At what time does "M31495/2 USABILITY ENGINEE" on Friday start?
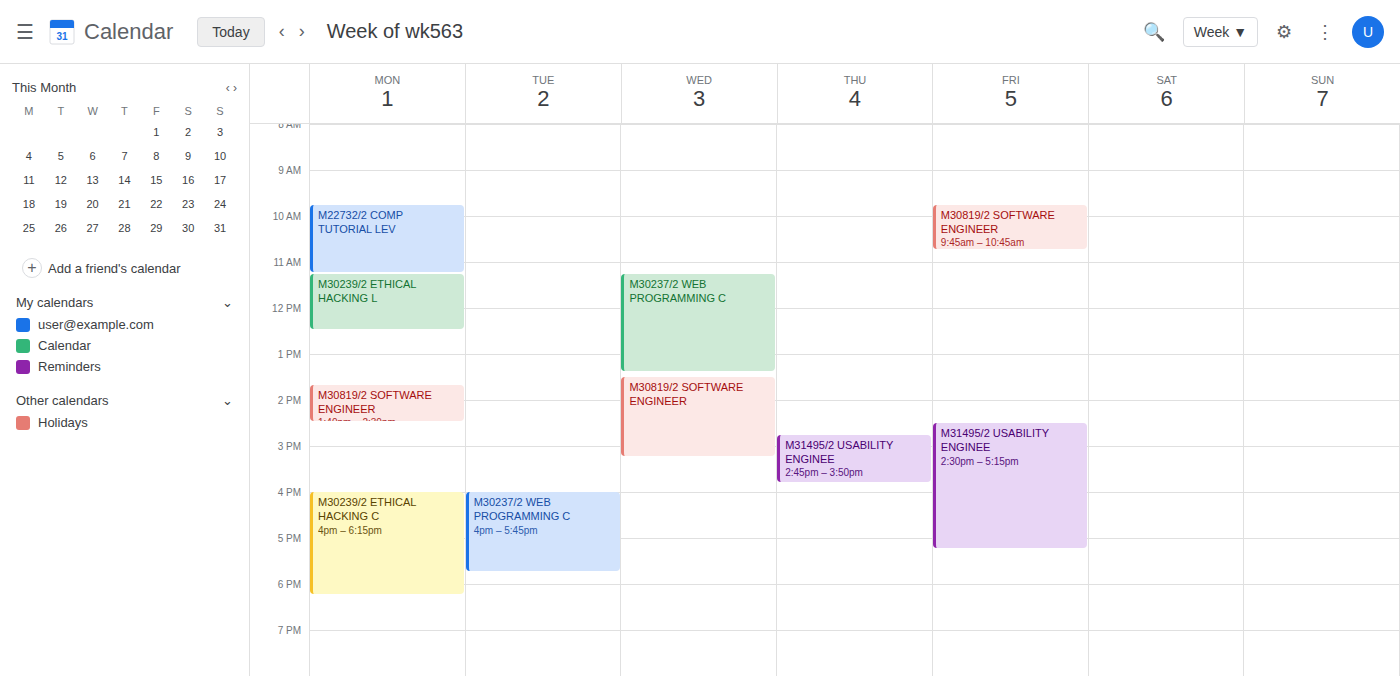
2:30 PM